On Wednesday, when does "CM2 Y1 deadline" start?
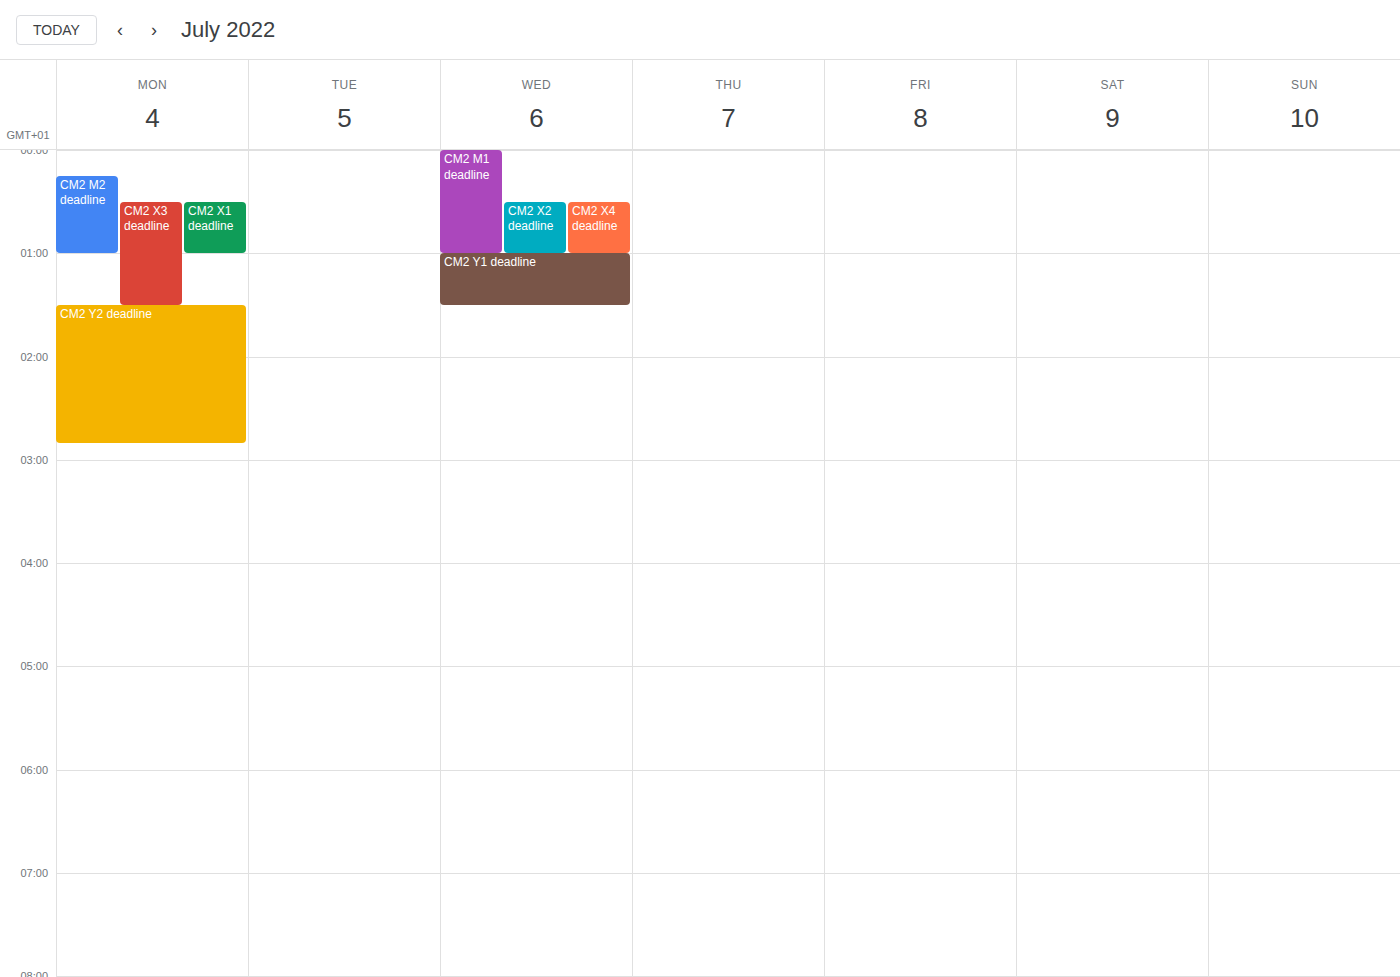
1:00 AM